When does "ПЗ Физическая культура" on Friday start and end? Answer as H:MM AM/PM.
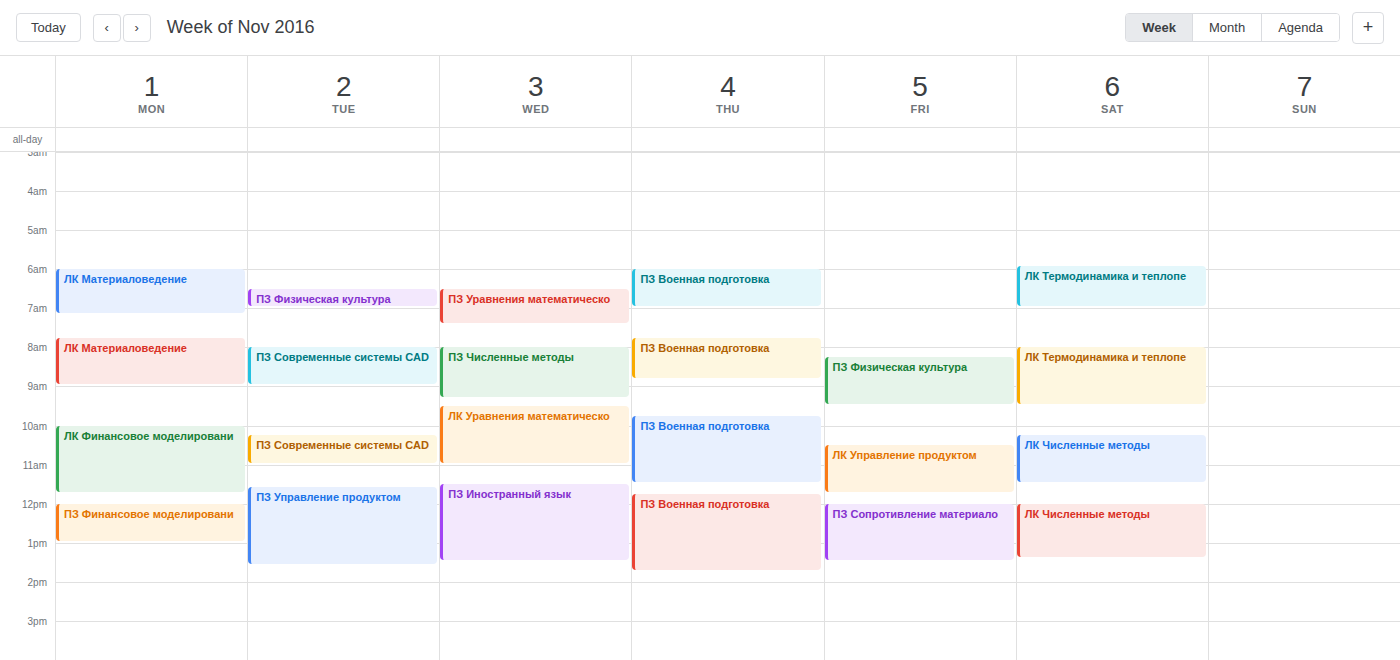
8:15 AM to 9:30 AM